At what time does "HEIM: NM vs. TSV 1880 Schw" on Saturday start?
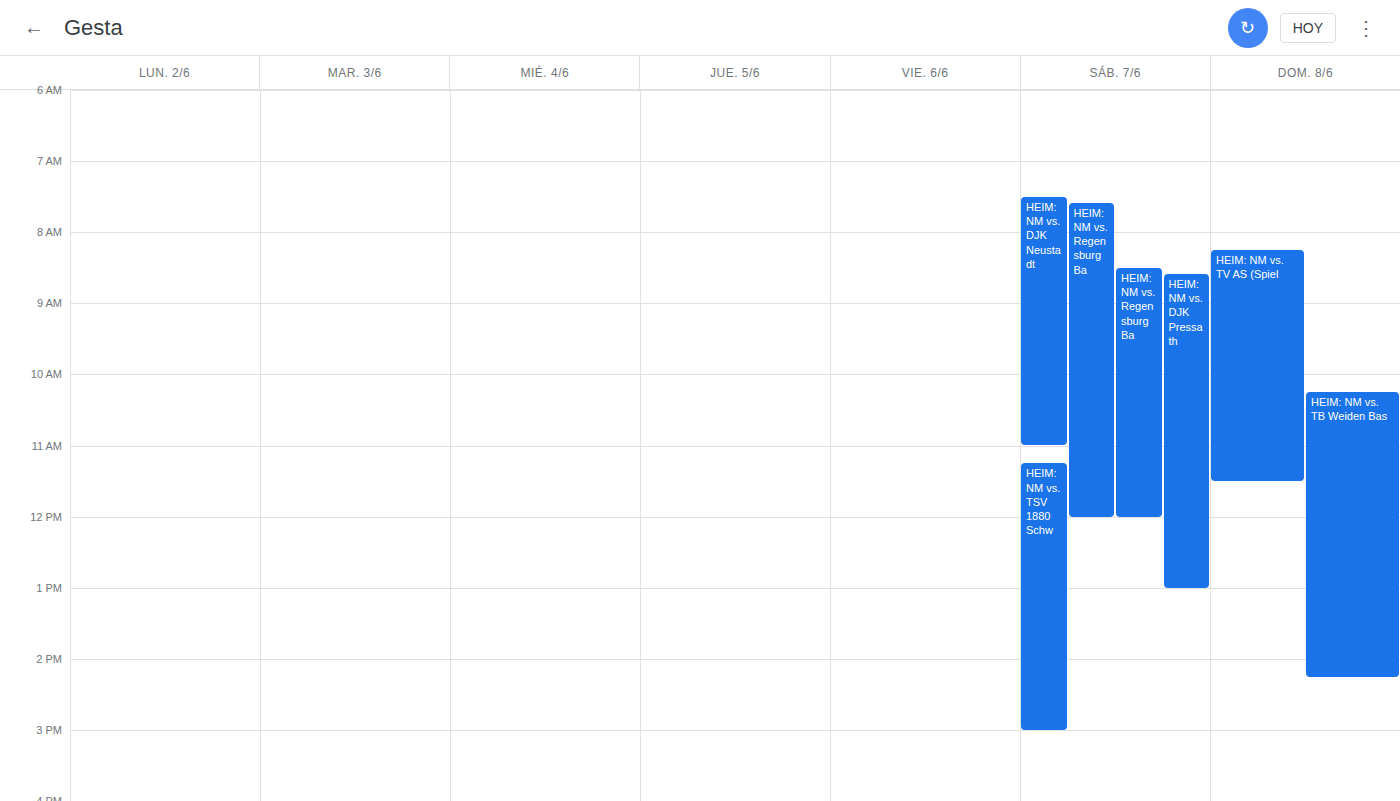
11:15 AM